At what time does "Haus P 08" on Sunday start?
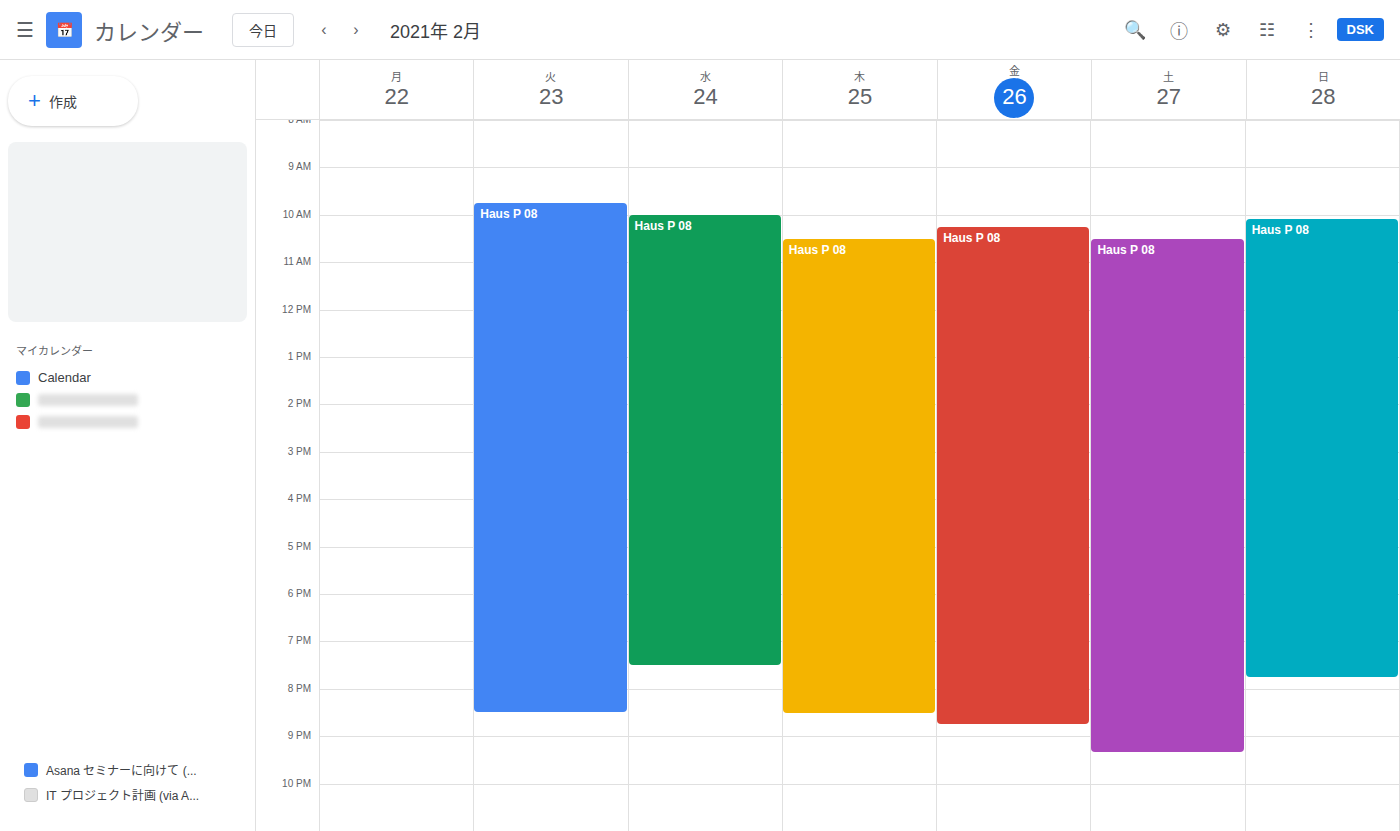
10:05 AM